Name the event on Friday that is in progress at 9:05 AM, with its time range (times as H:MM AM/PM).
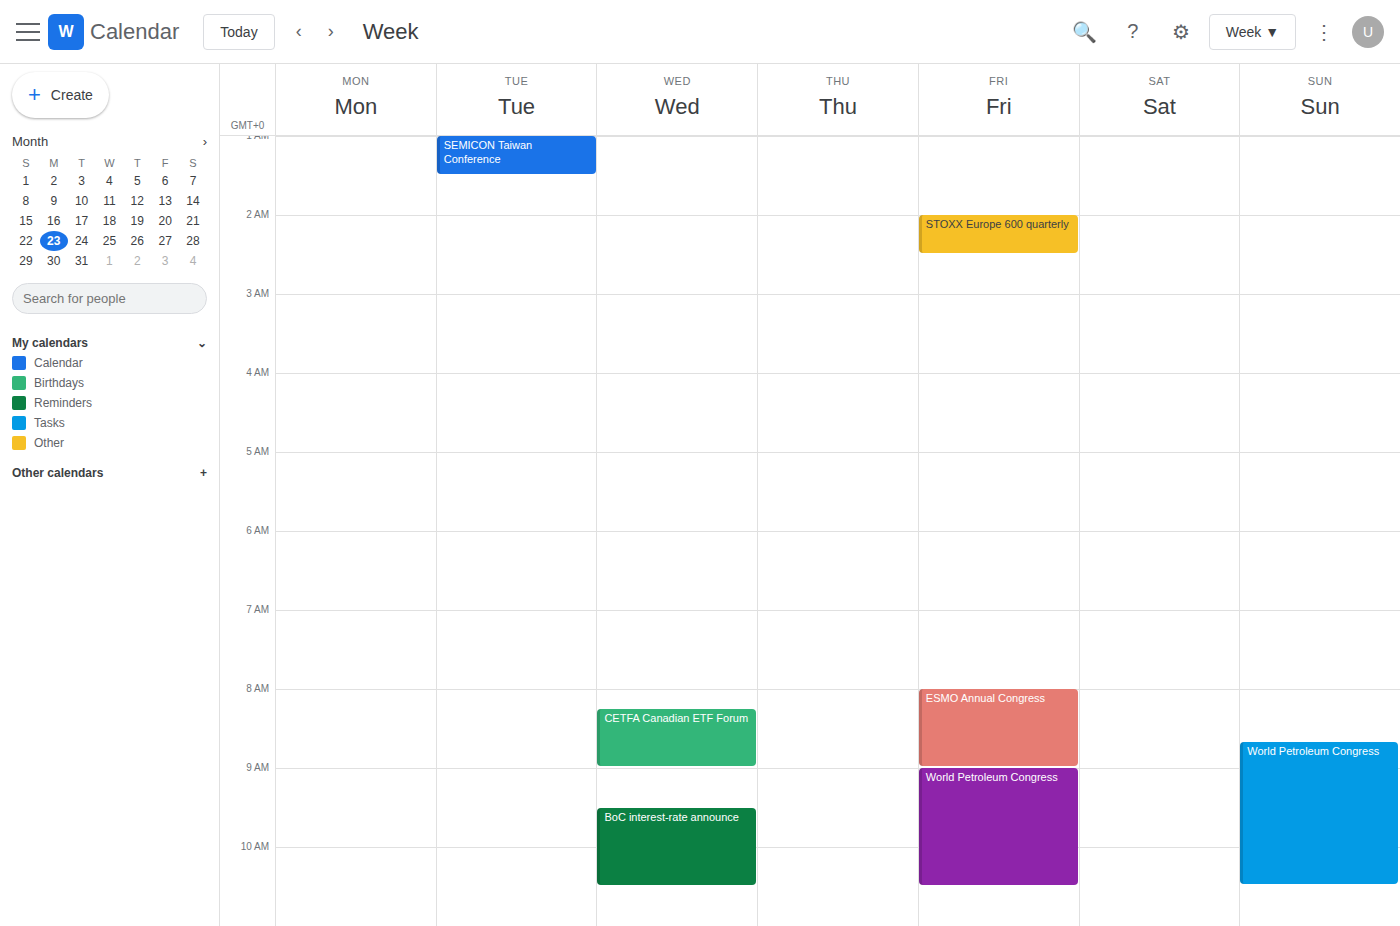
"World Petroleum Congress", 9:00 AM to 10:30 AM